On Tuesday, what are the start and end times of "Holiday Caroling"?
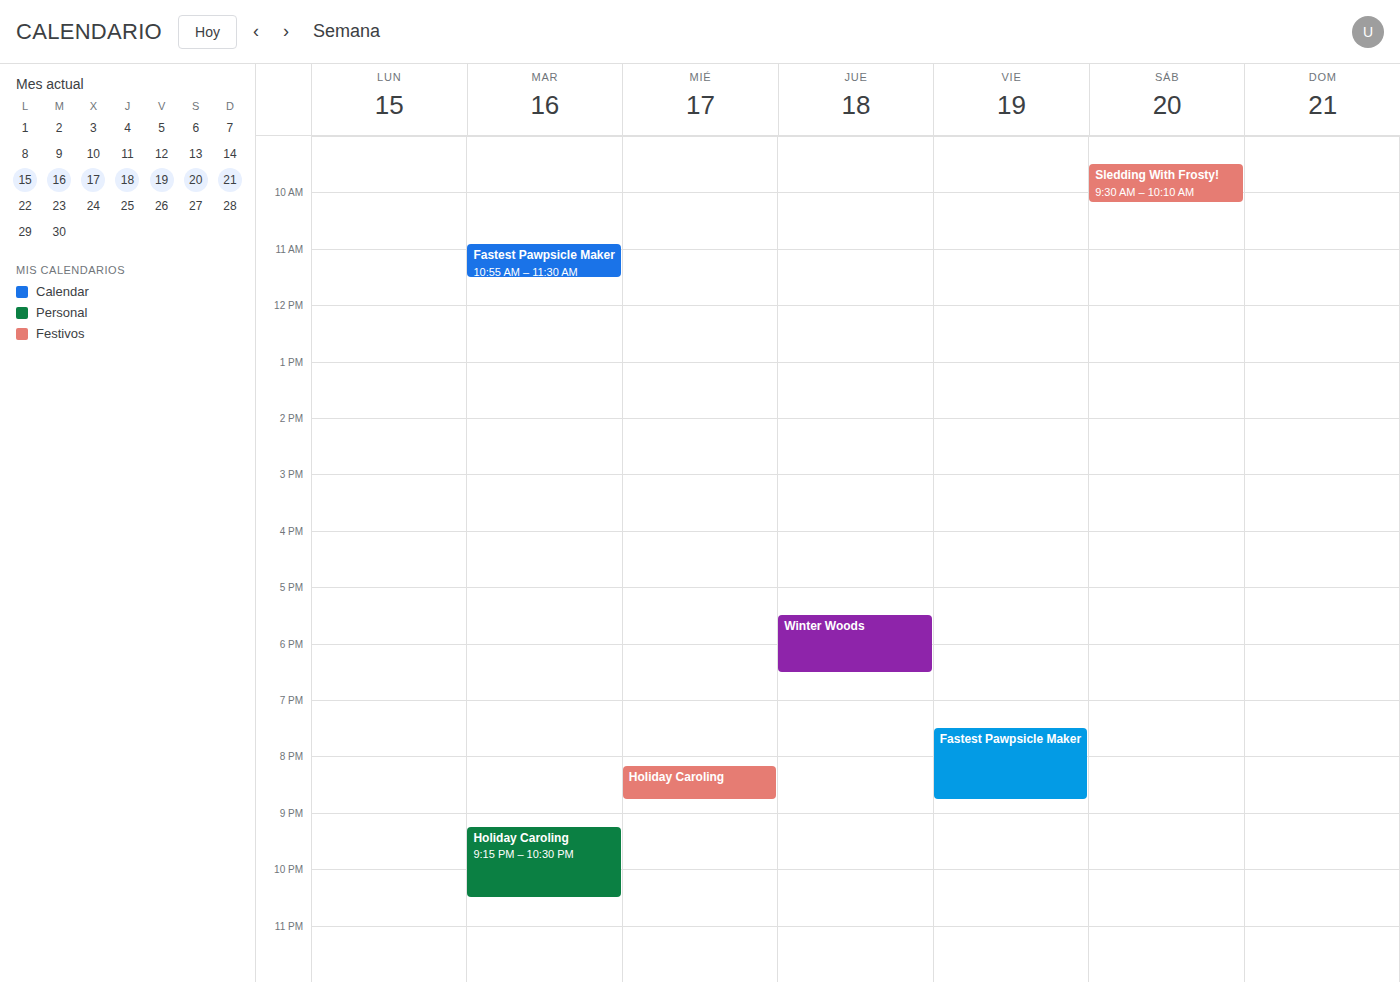
9:15 PM to 10:30 PM